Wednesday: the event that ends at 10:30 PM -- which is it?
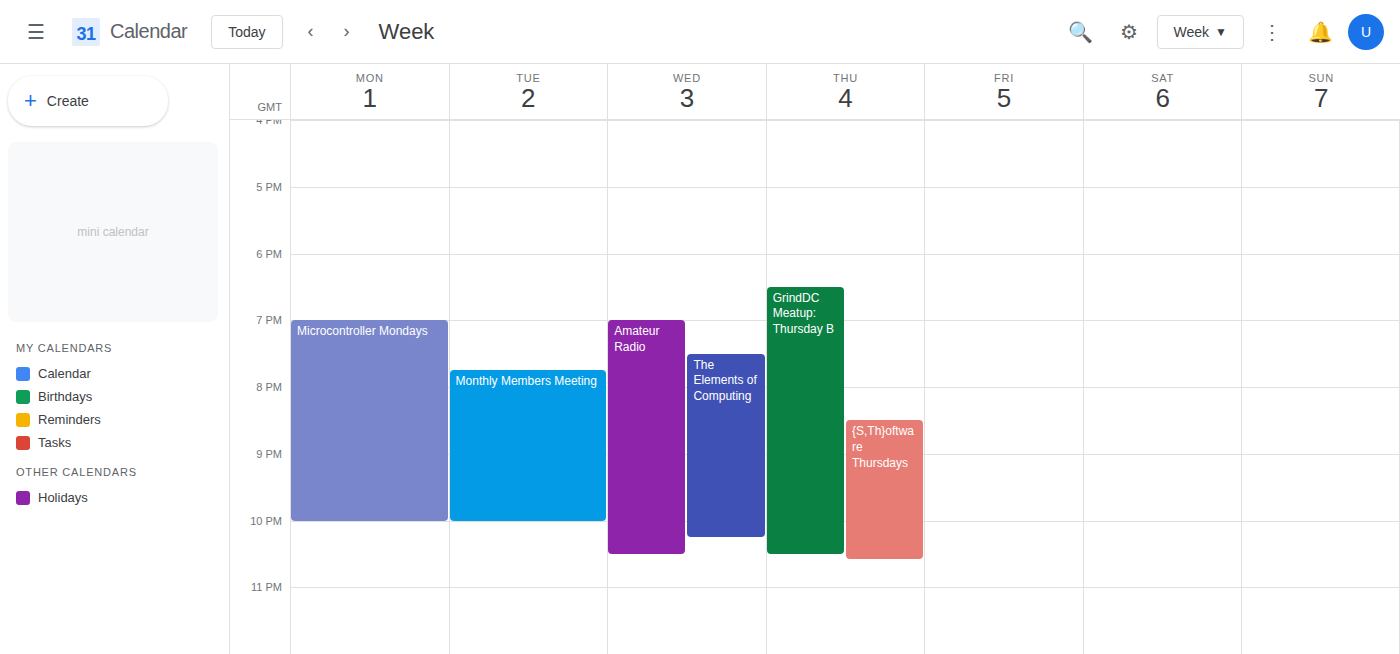
"Amateur Radio"